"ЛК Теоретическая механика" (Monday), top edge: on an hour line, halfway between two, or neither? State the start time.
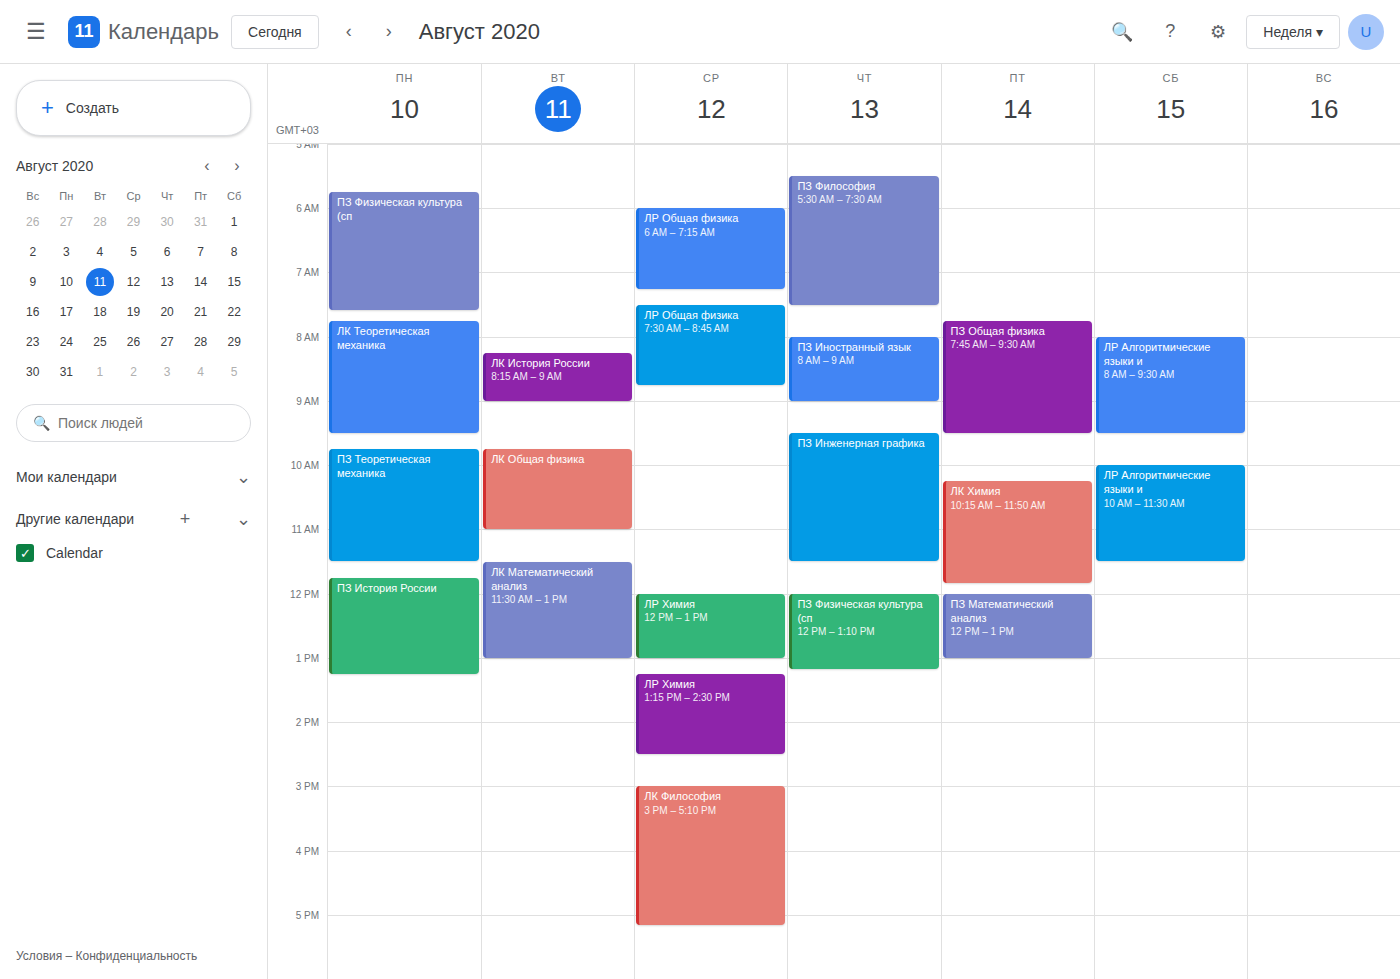
07:45 -- neither: three quarters of the way from the 07:00 line to the 08:00 line.